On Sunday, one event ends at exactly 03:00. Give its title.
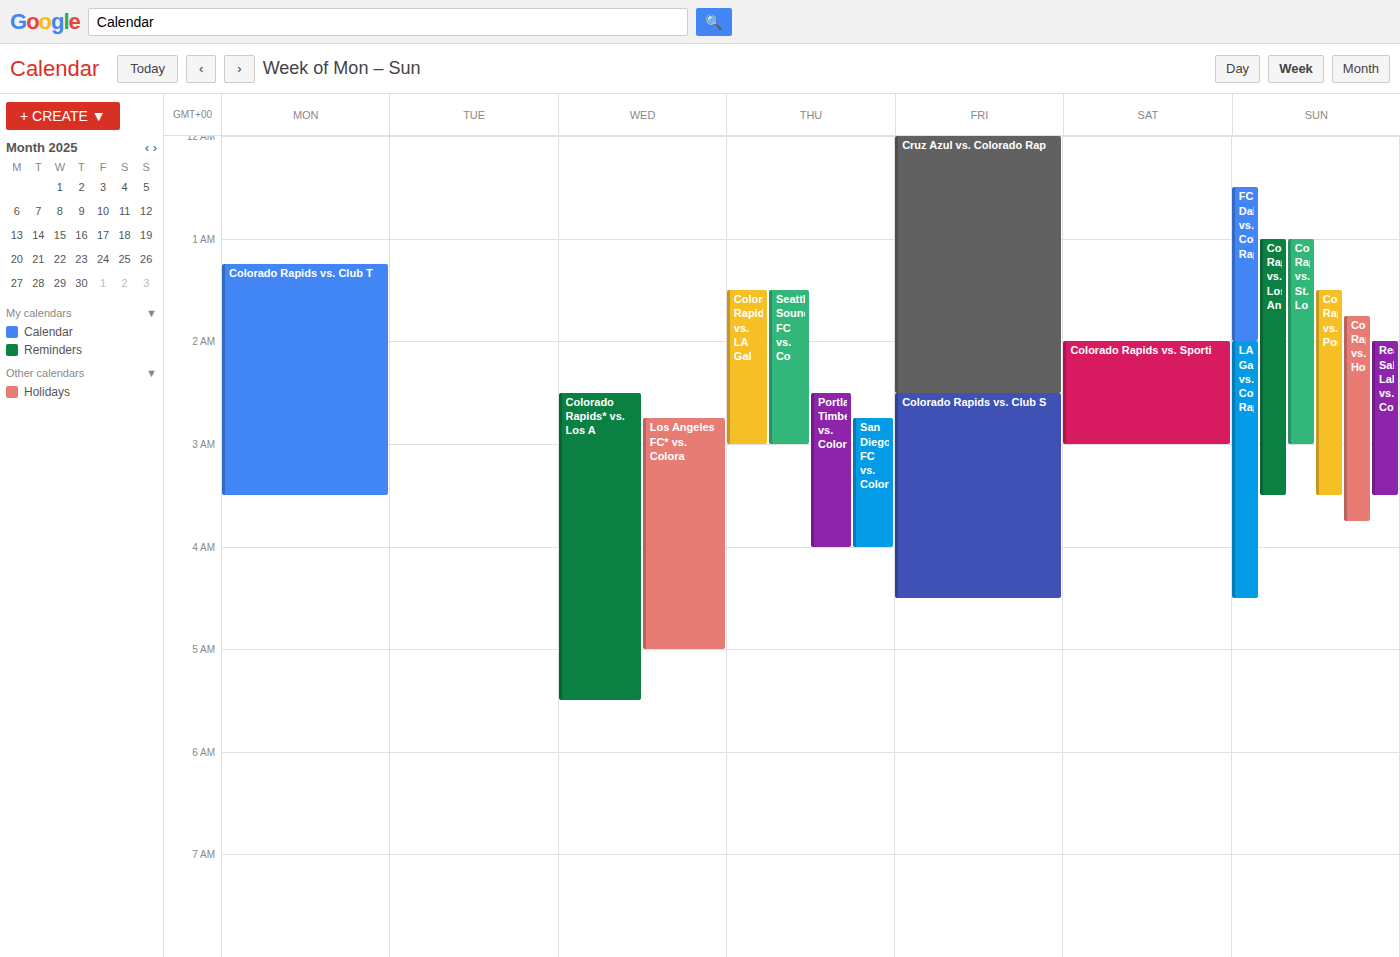
"Colorado Rapids vs. St. Lo"